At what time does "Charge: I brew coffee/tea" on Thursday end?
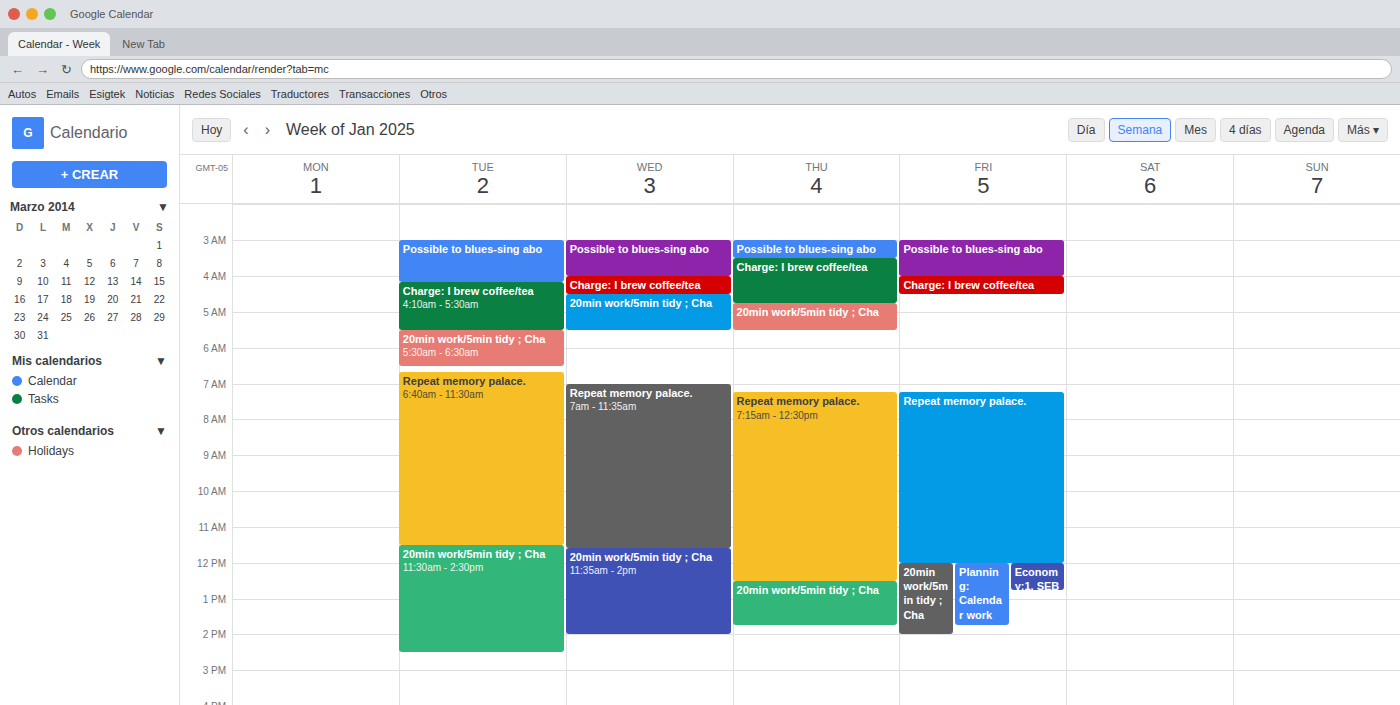
4:45 AM